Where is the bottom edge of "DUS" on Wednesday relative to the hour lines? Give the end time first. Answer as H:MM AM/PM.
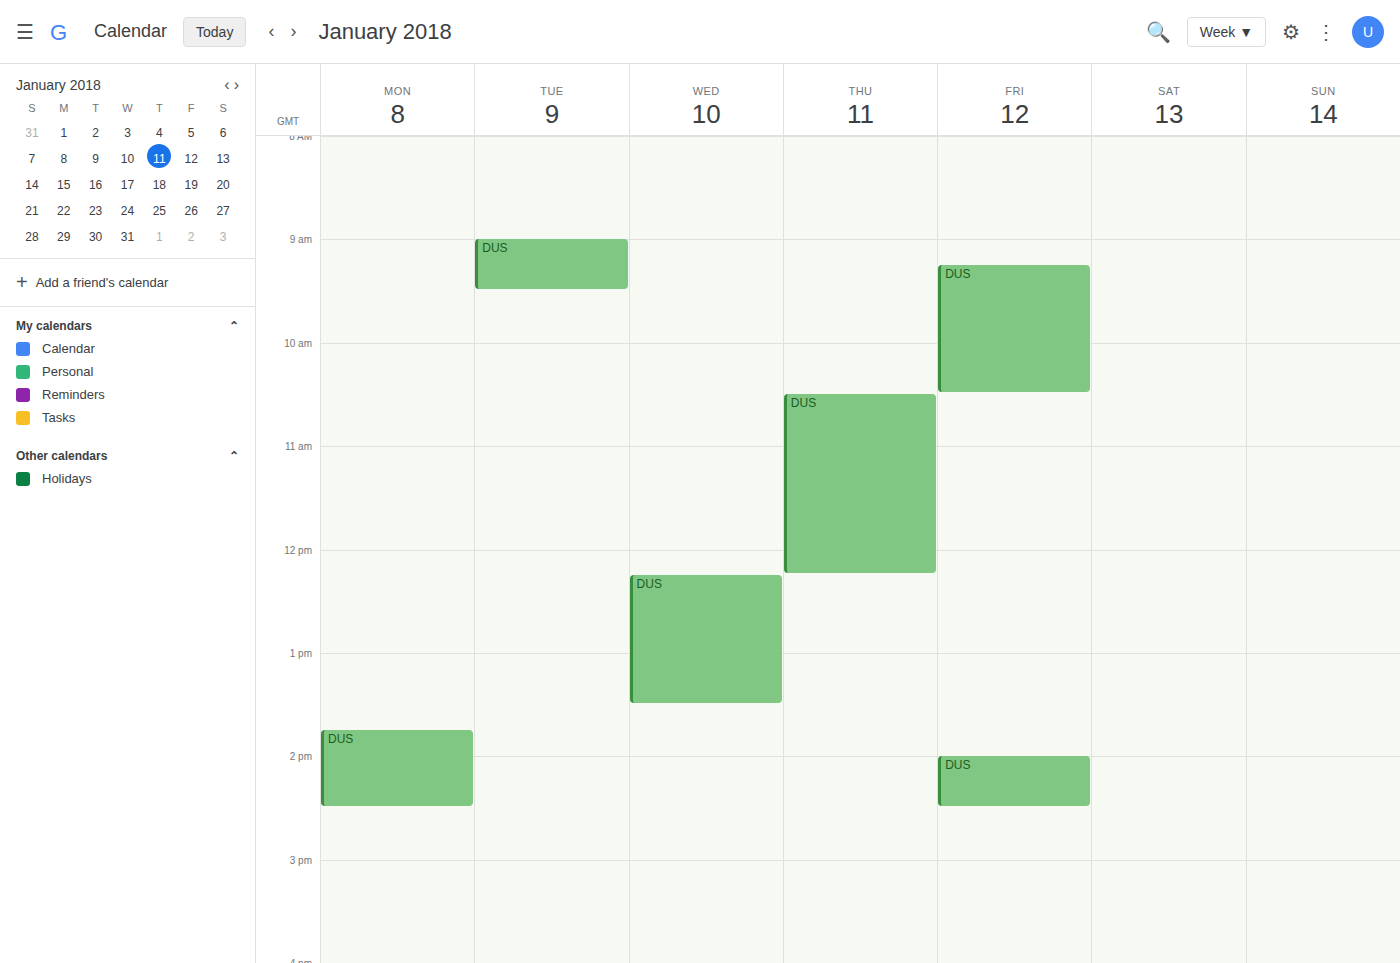
1:30 PM -- halfway between the 1 PM and 2 PM lines.